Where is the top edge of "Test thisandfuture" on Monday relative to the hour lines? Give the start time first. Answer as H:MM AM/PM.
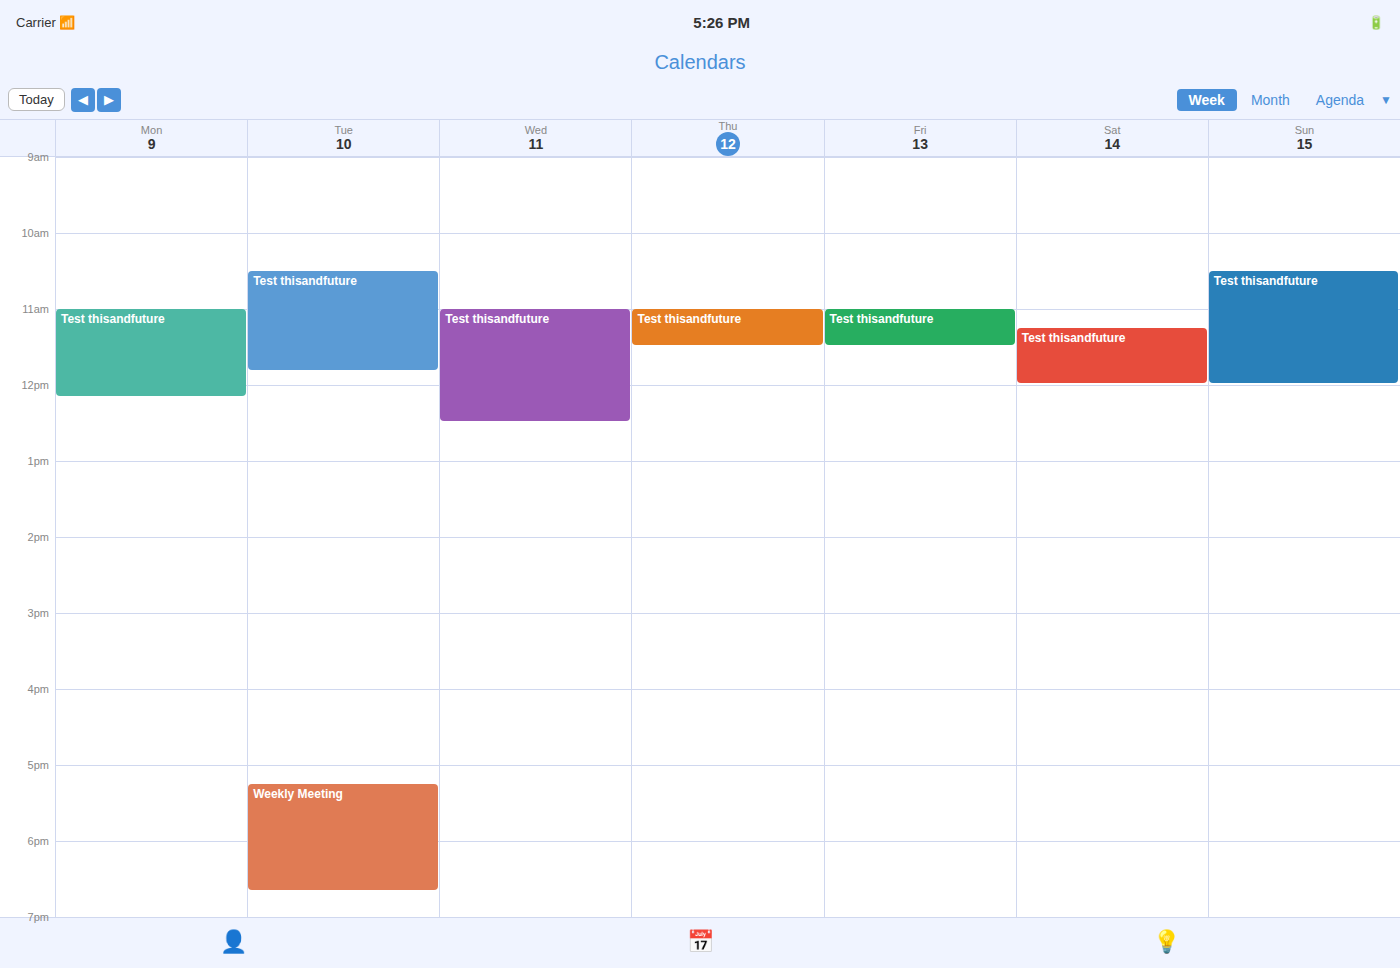
11:00 AM -- exactly on the 11 AM line.